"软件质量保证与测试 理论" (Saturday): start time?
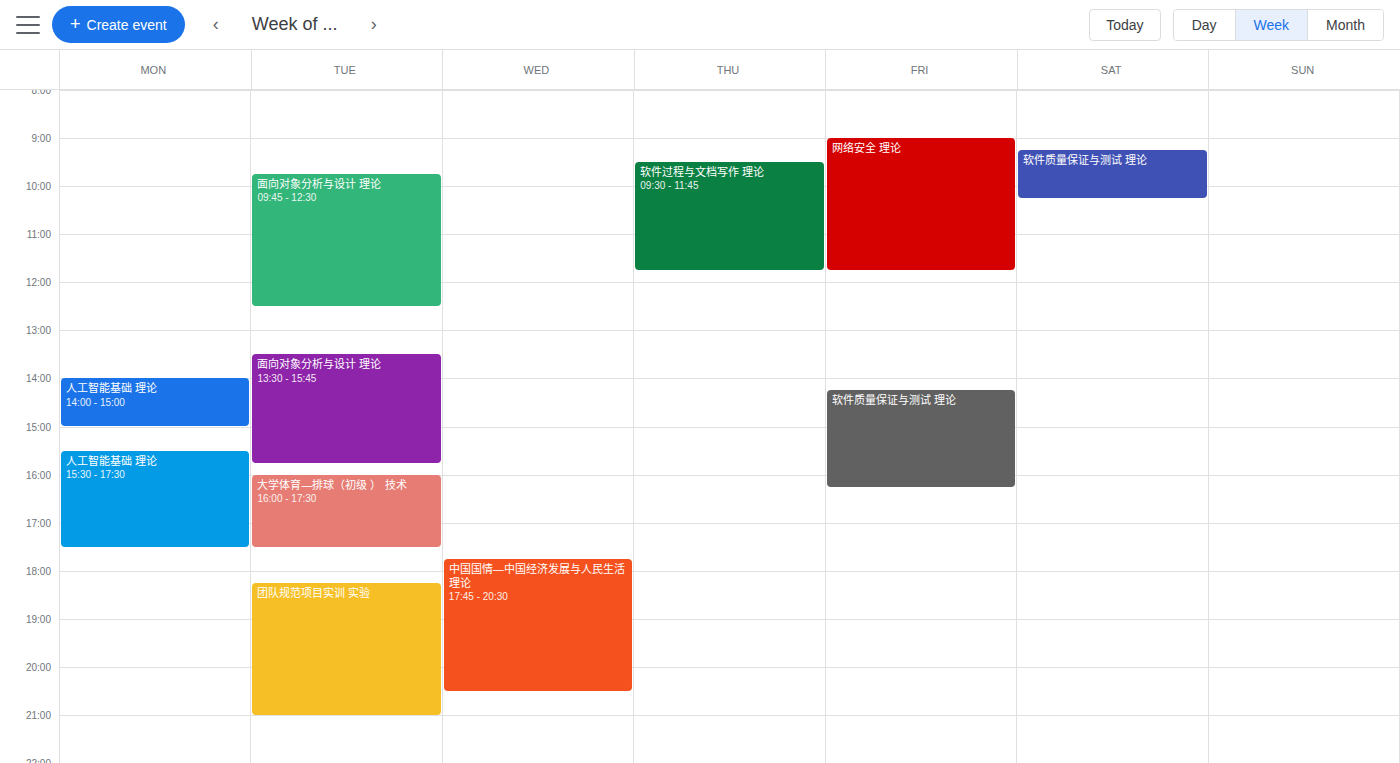
9:15 AM